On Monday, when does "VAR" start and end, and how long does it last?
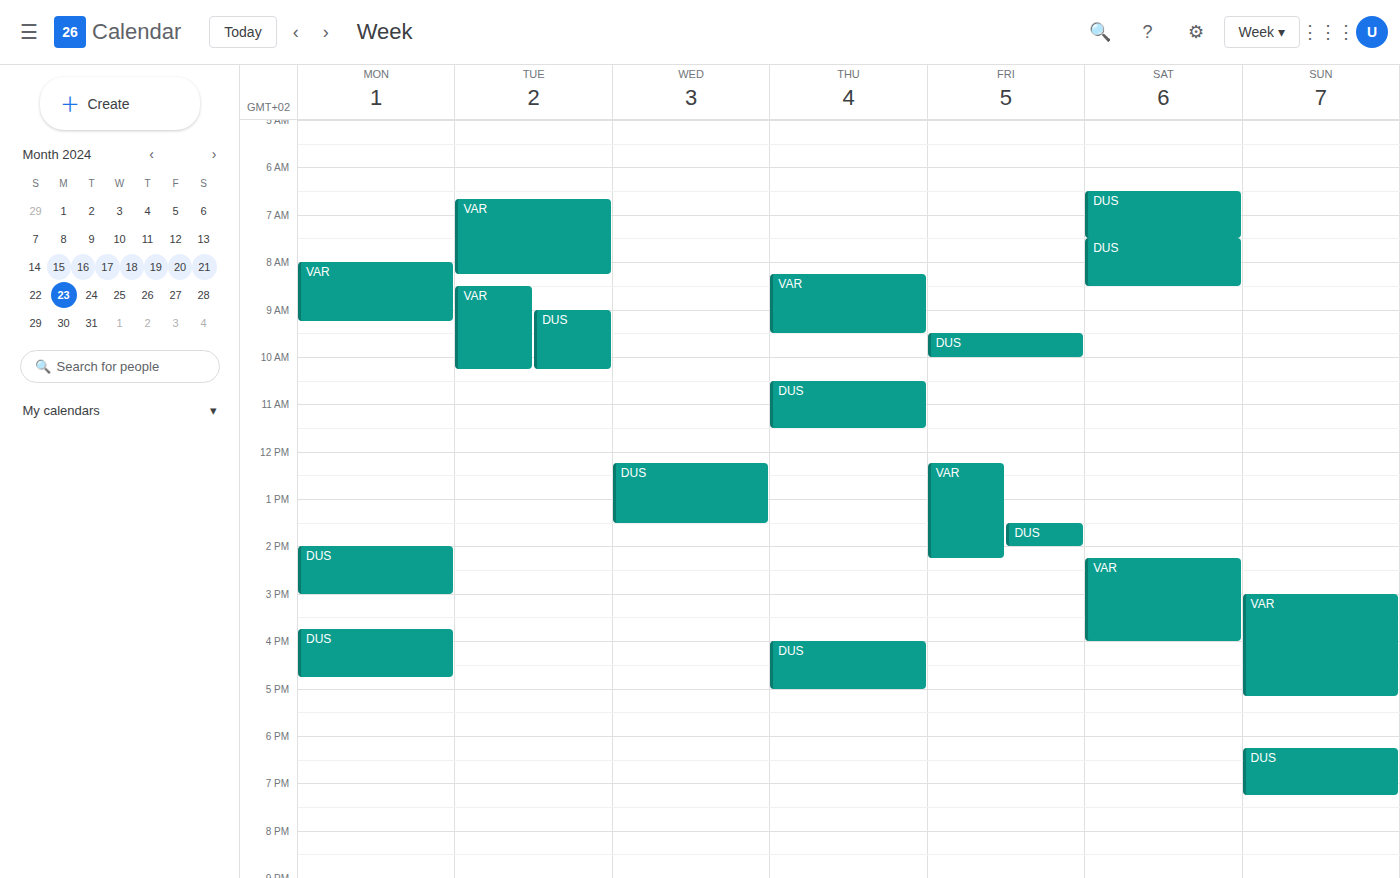
8:00 AM to 9:15 AM, 1 hour 15 minutes